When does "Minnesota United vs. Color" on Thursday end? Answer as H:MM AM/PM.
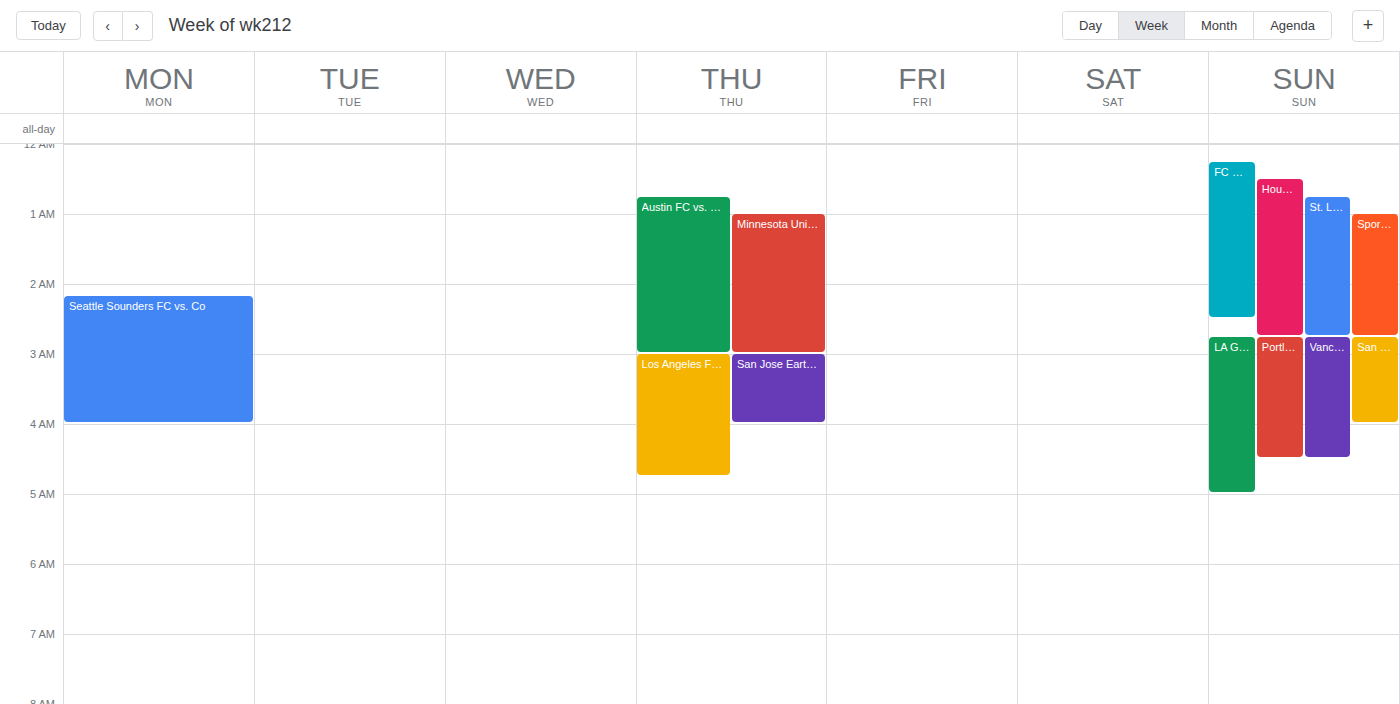
3:00 AM